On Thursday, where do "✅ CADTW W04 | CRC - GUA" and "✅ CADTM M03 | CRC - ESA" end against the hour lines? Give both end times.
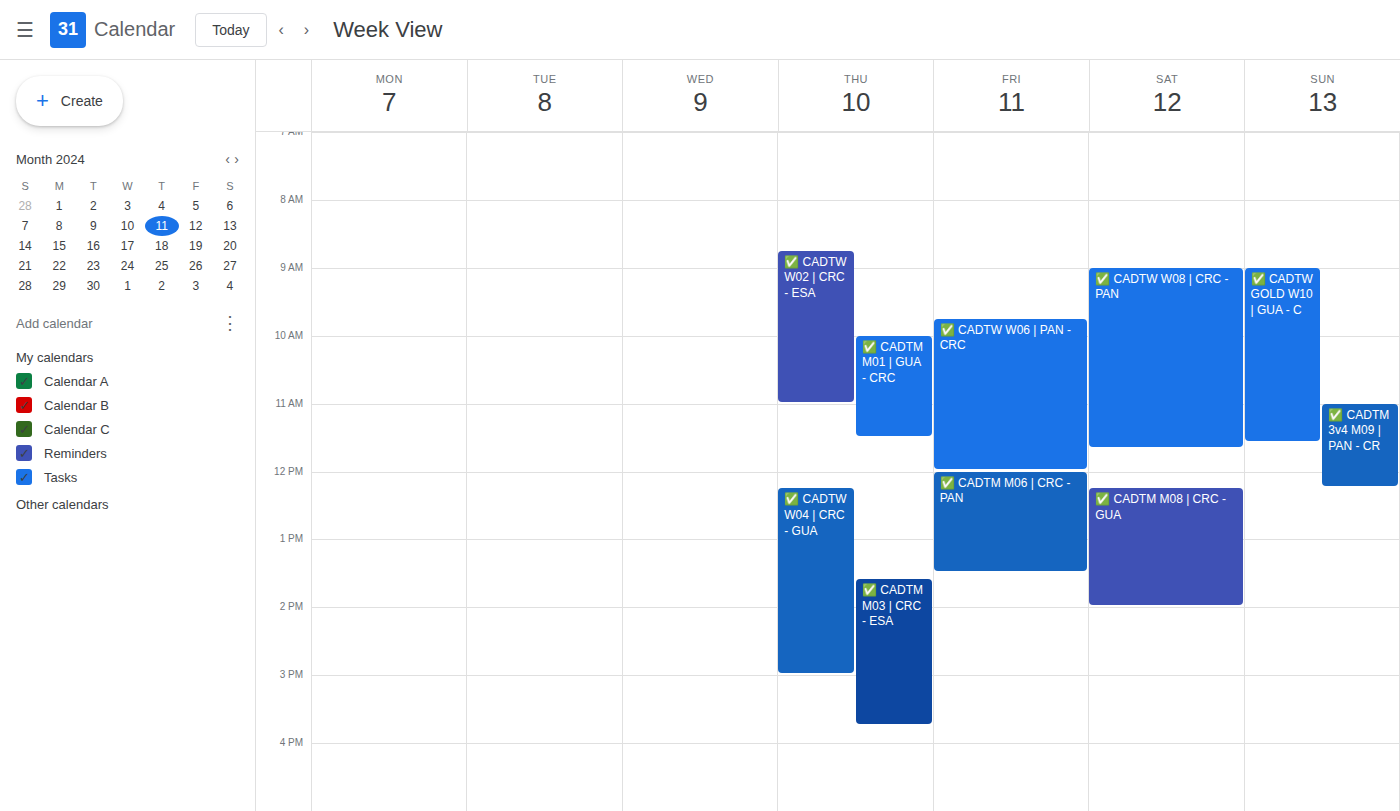
"✅ CADTW W04 | CRC - GUA": 3:00 PM, exactly on the 3 PM line. "✅ CADTM M03 | CRC - ESA": 3:45 PM, neither: three quarters of the way from the 3 PM line to the 4 PM line.